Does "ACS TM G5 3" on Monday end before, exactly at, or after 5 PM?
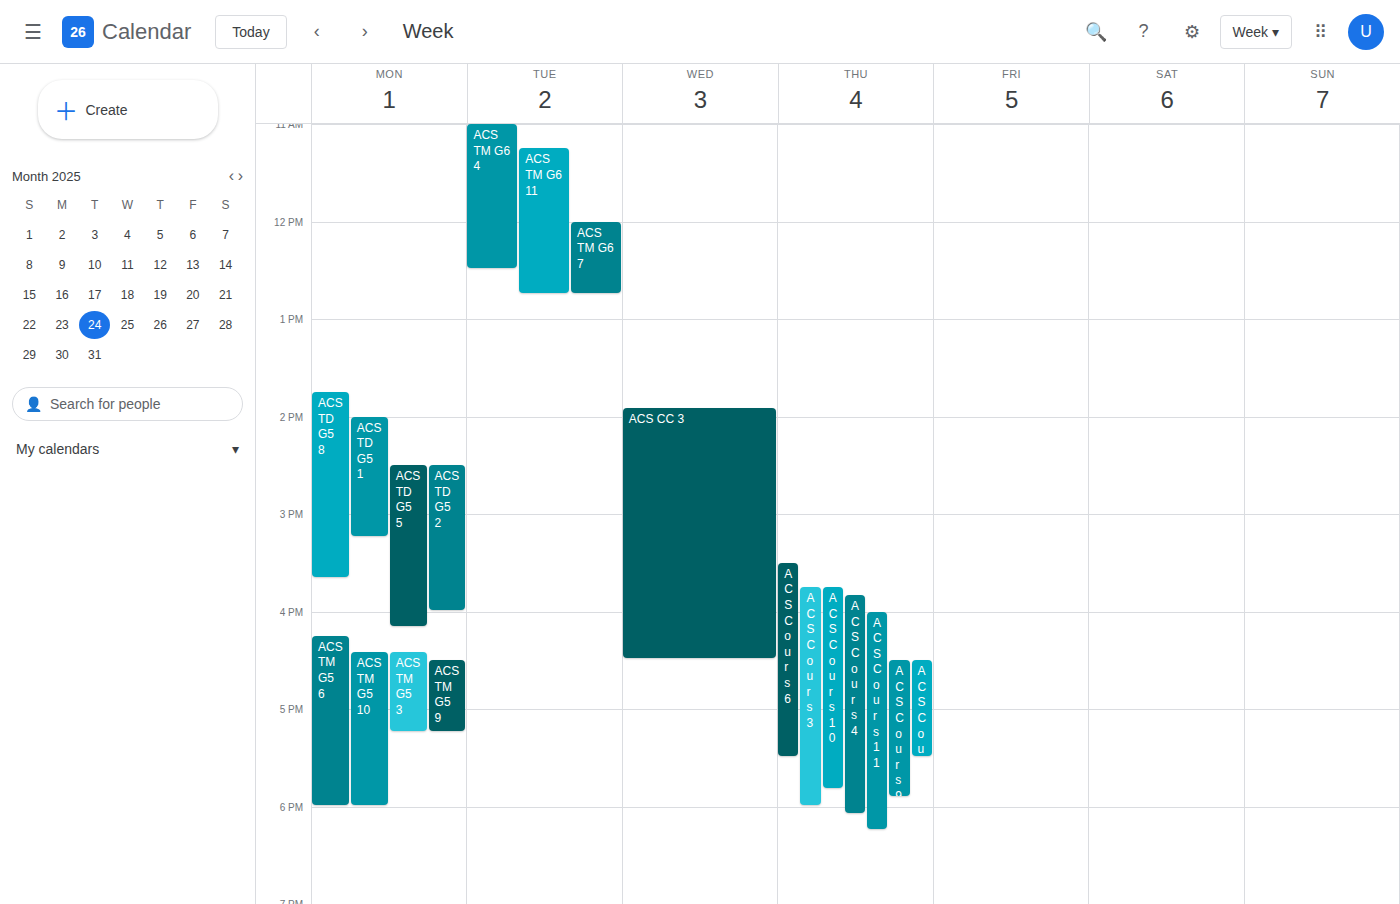
5:15 PM -- after 5 PM, 15 minutes below the 5 PM line.